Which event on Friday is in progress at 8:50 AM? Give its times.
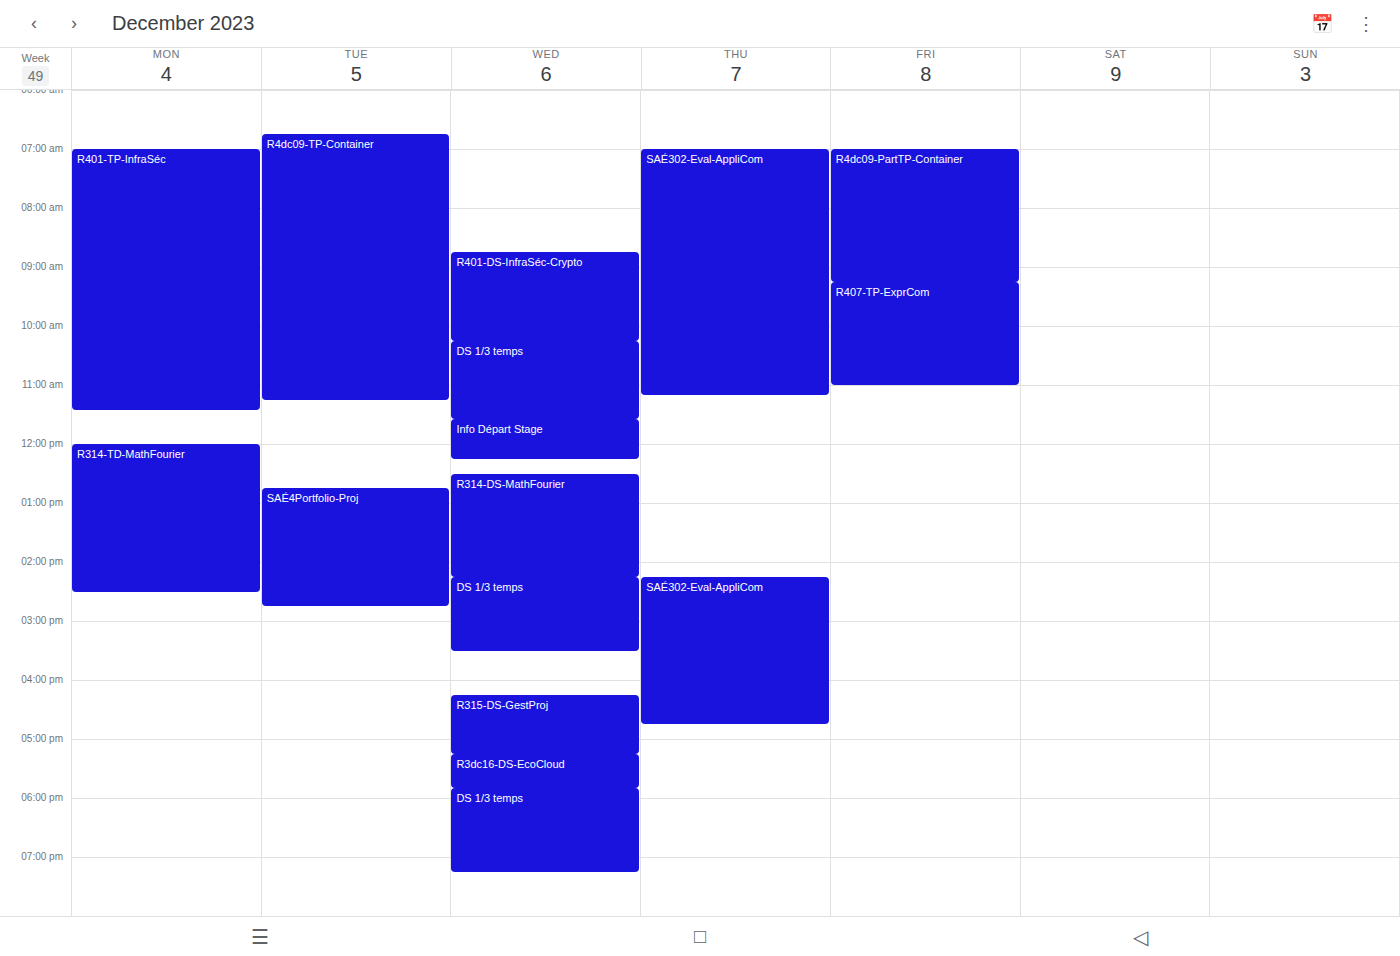
"R4dc09-PartTP-Container", 7:00 AM to 9:15 AM